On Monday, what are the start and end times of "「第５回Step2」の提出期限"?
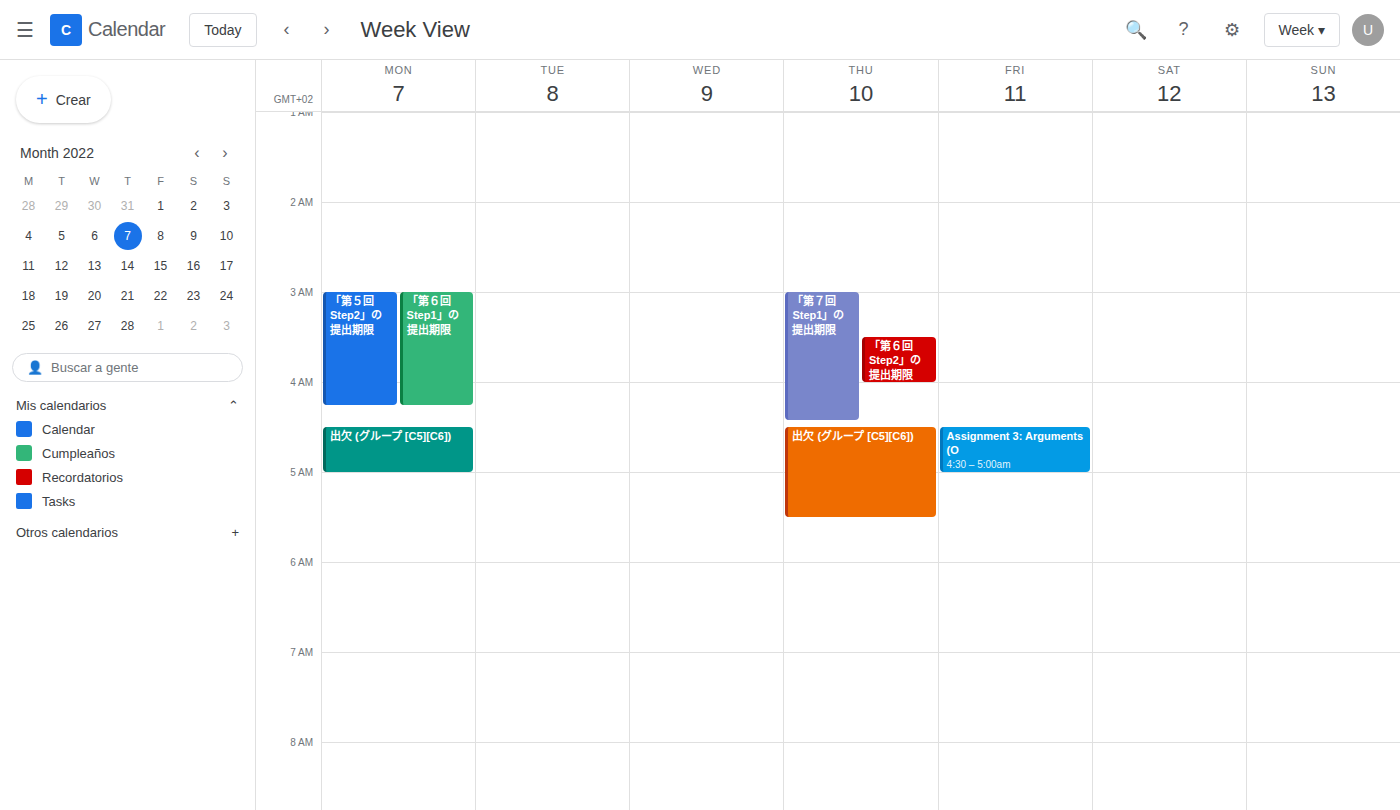
3:00 AM to 4:15 AM